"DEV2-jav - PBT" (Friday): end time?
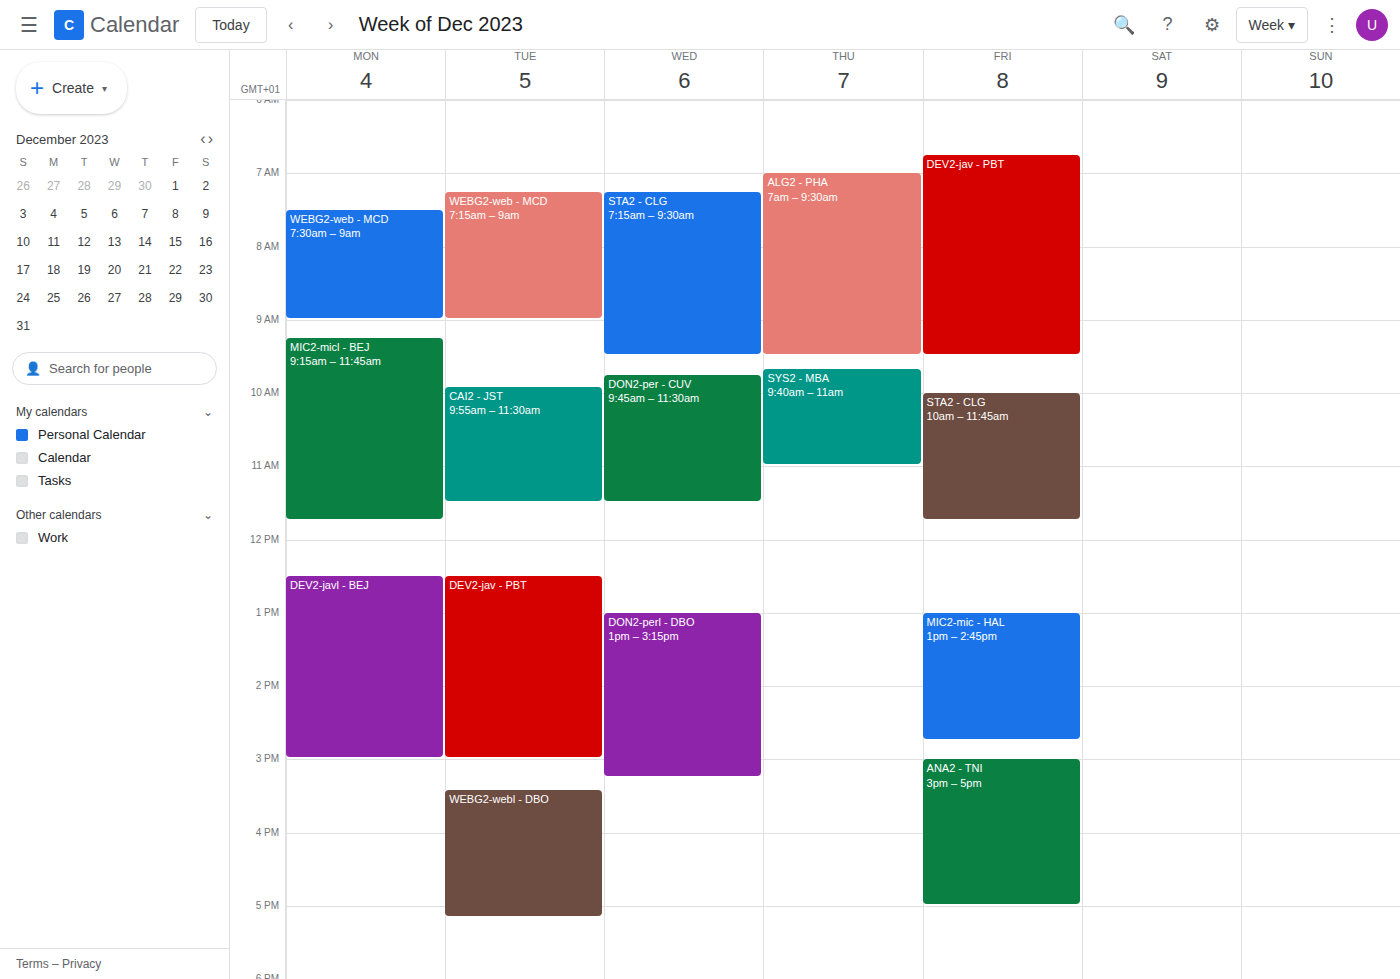
9:30 AM